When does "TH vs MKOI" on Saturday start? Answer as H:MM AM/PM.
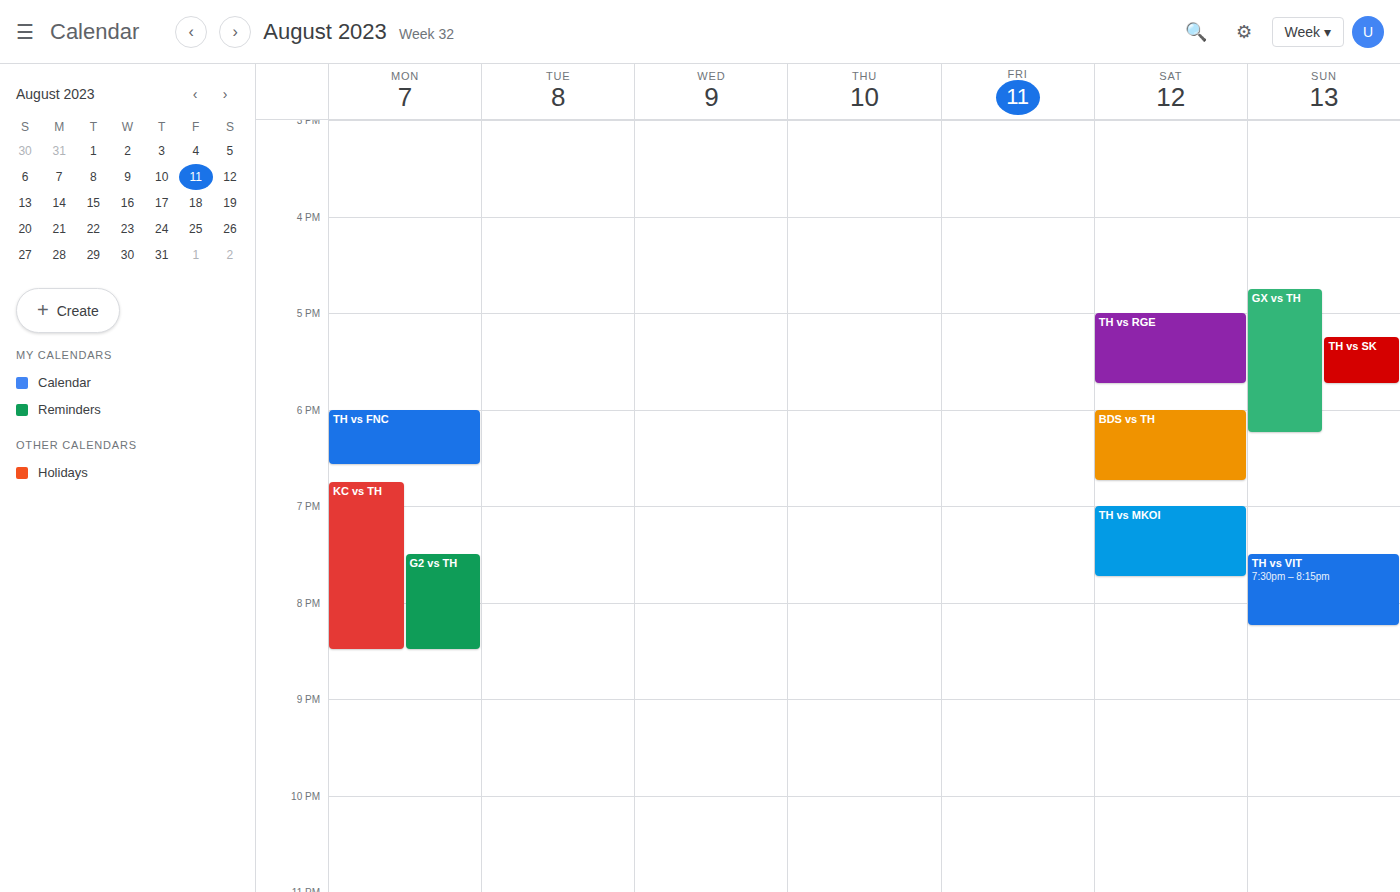
7:00 PM